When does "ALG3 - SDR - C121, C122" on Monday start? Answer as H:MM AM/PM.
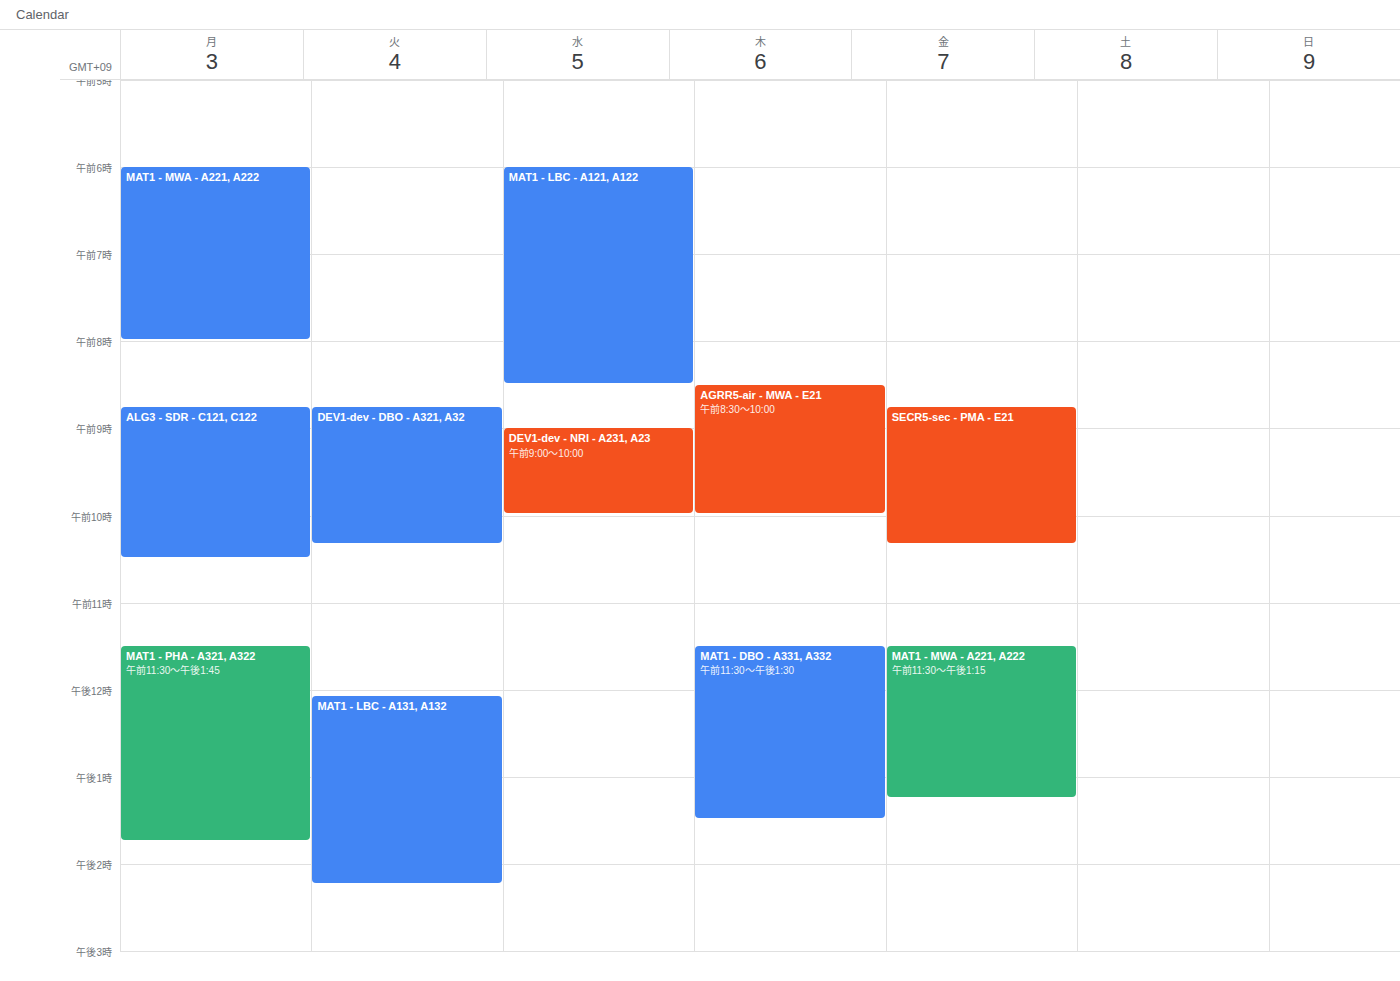
8:45 AM